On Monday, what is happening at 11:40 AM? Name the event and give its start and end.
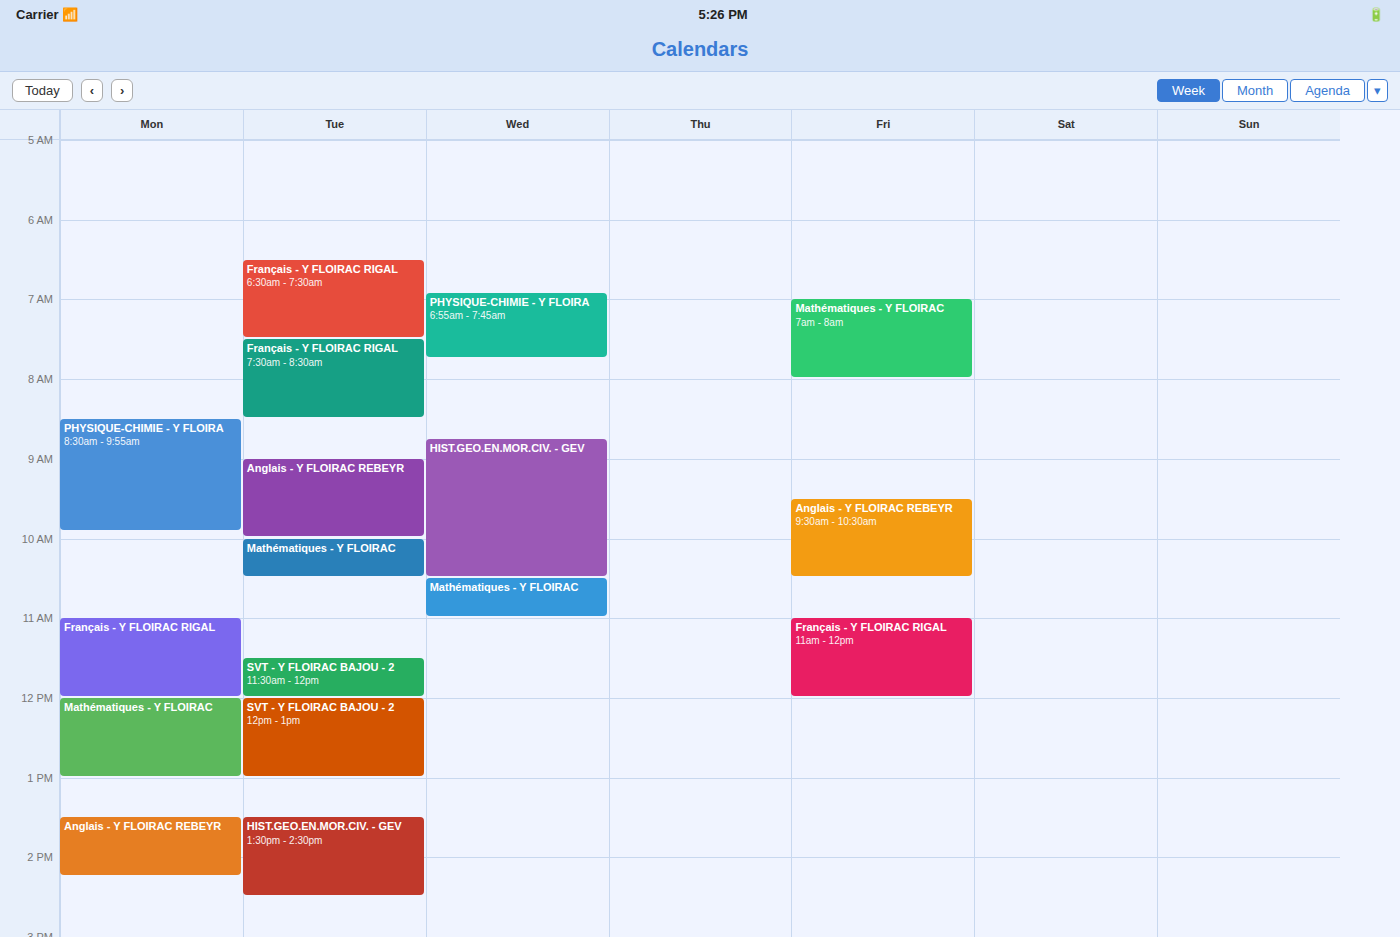
"Français - Y FLOIRAC RIGAL", 11:00 AM to 12:00 PM